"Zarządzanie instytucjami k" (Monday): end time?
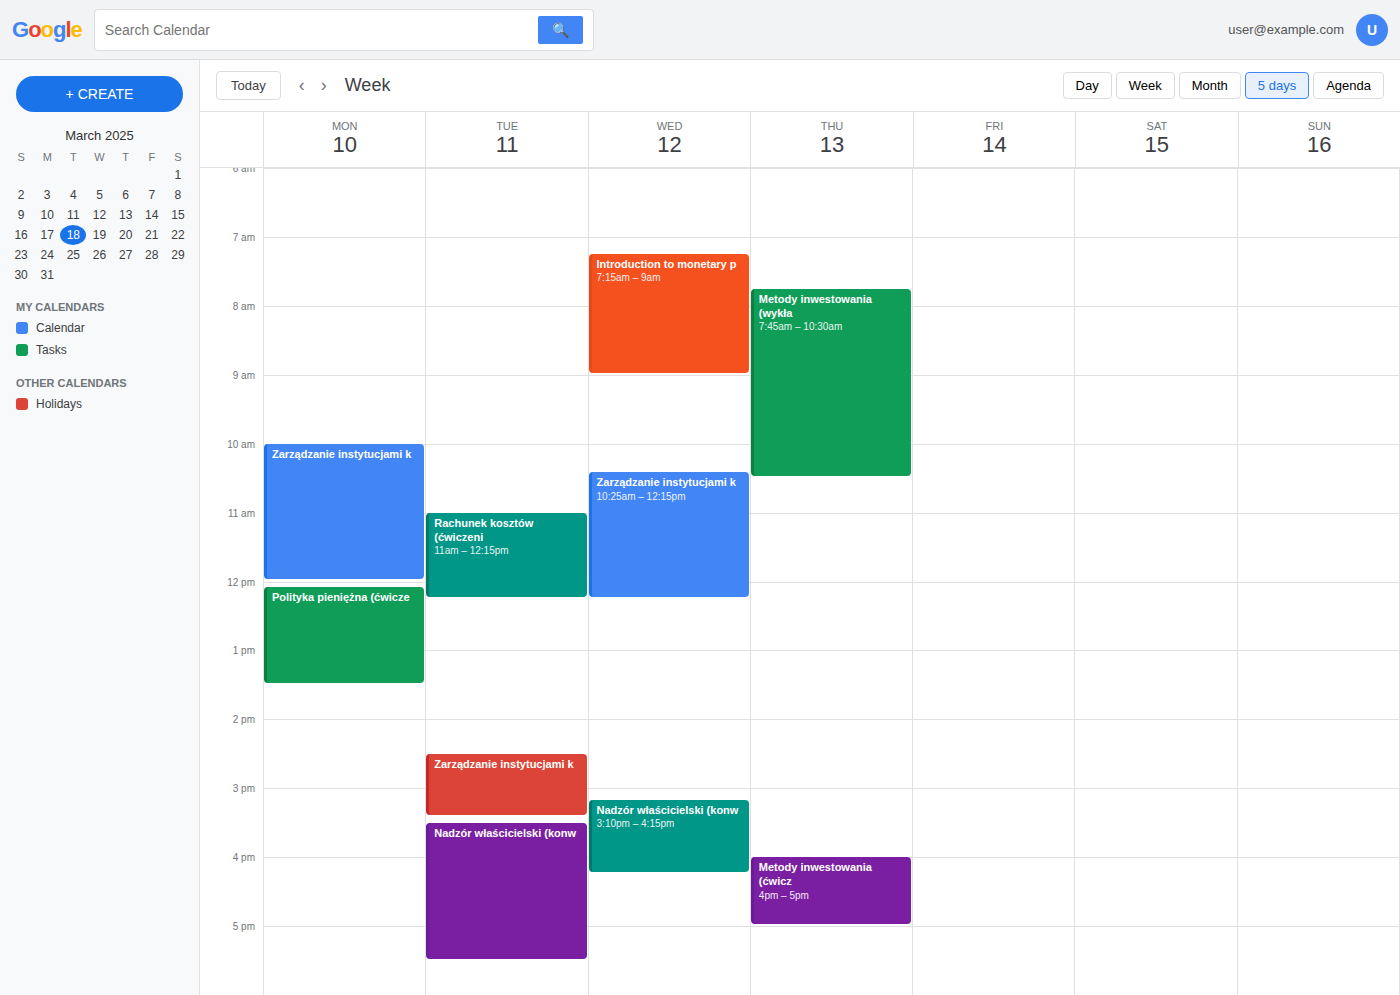
12:00 PM